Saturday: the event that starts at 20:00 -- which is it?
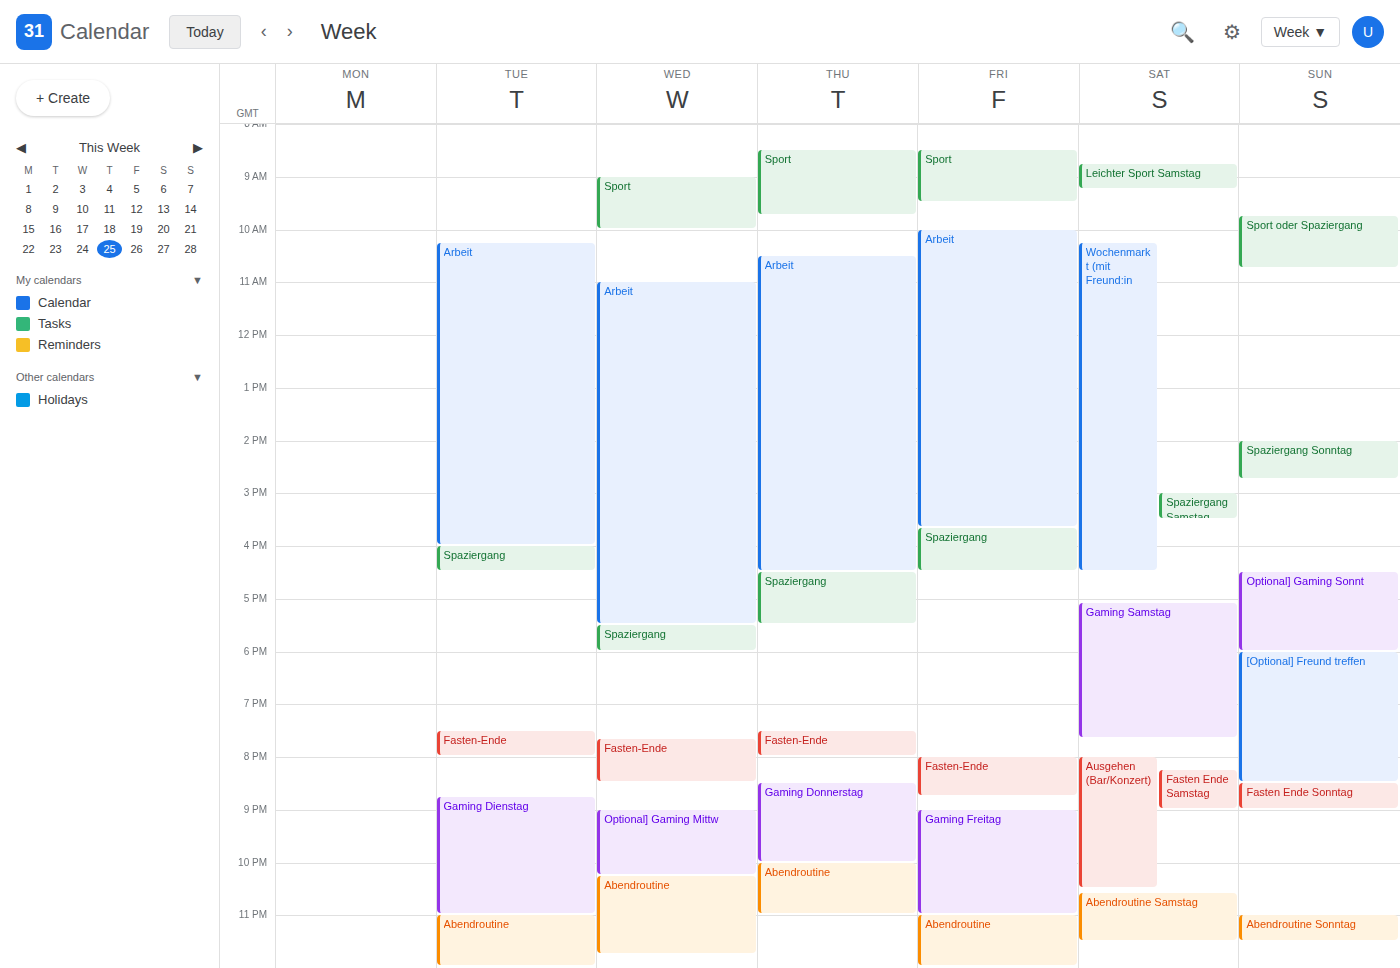
"Ausgehen (Bar/Konzert)"